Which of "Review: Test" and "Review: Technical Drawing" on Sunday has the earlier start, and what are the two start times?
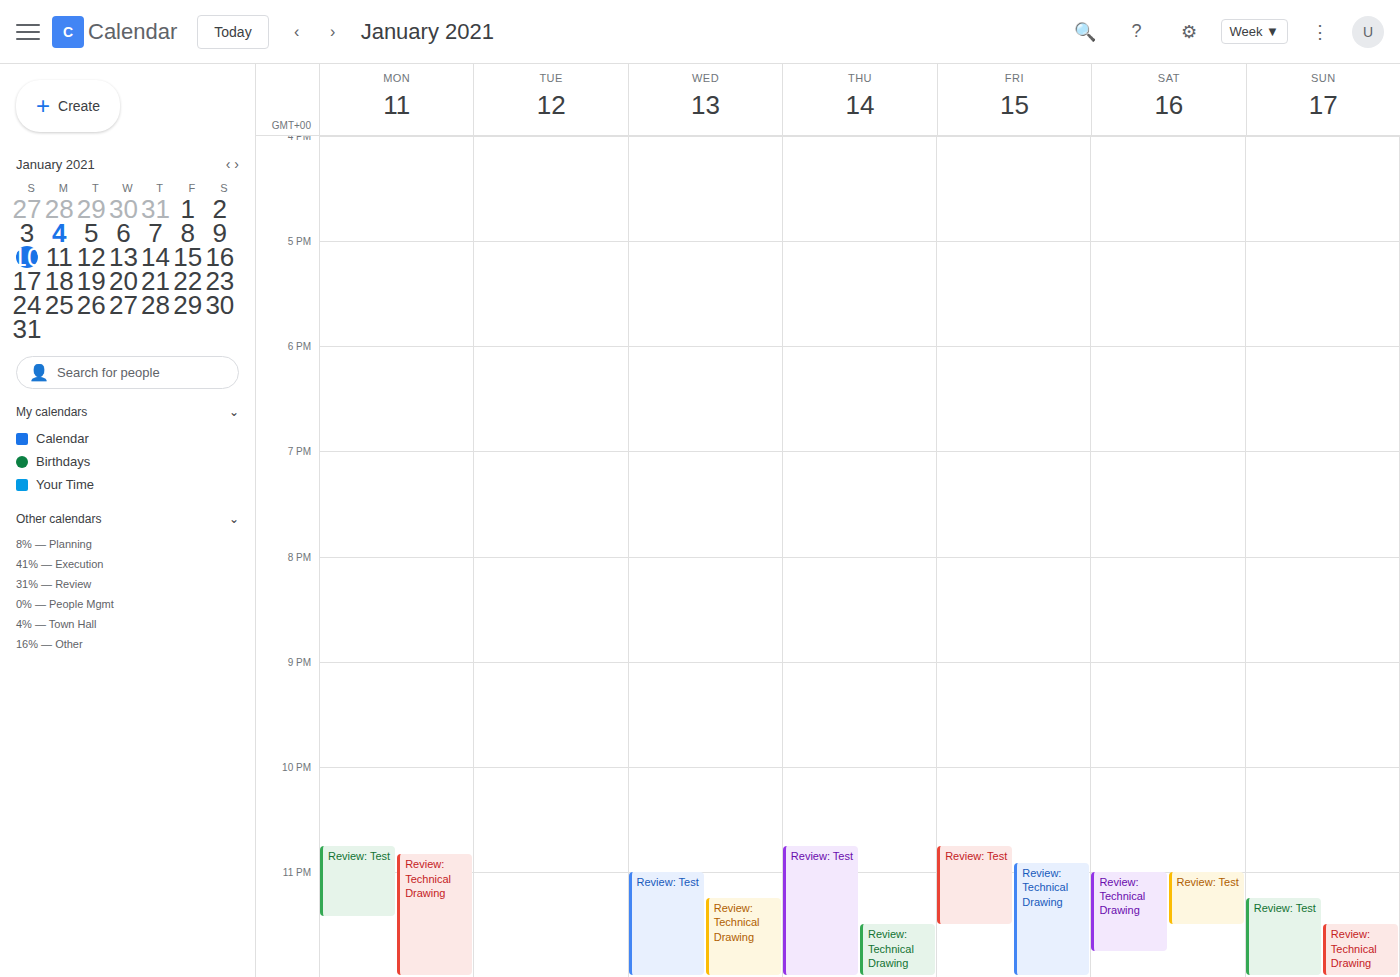
"Review: Test" 11:15 PM; "Review: Technical Drawing" 11:30 PM.